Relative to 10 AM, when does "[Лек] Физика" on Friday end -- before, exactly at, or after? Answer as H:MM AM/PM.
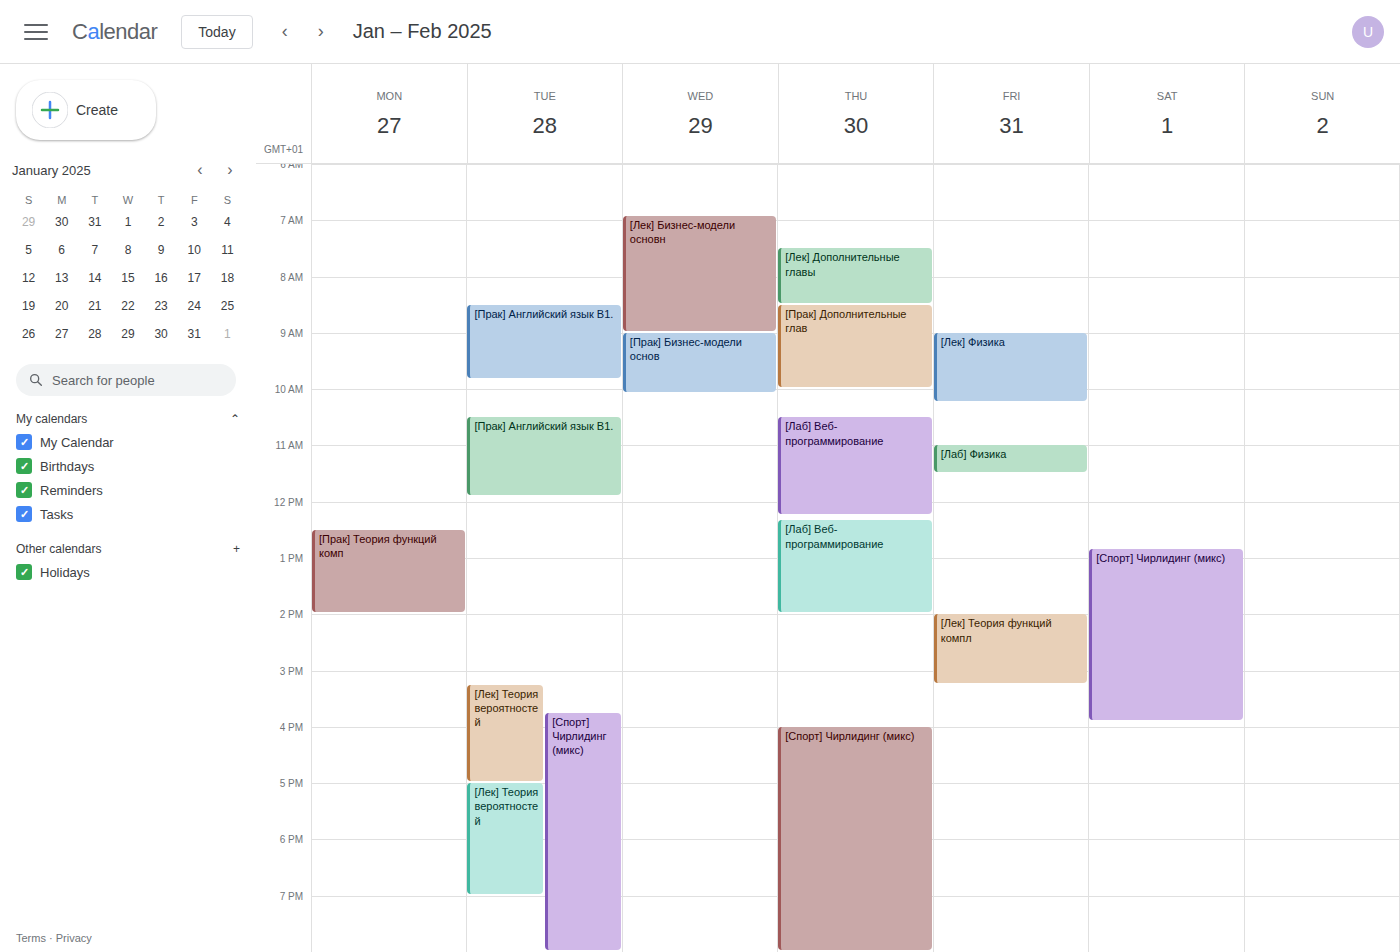
10:15 AM -- after 10 AM, 15 minutes below the 10 AM line.